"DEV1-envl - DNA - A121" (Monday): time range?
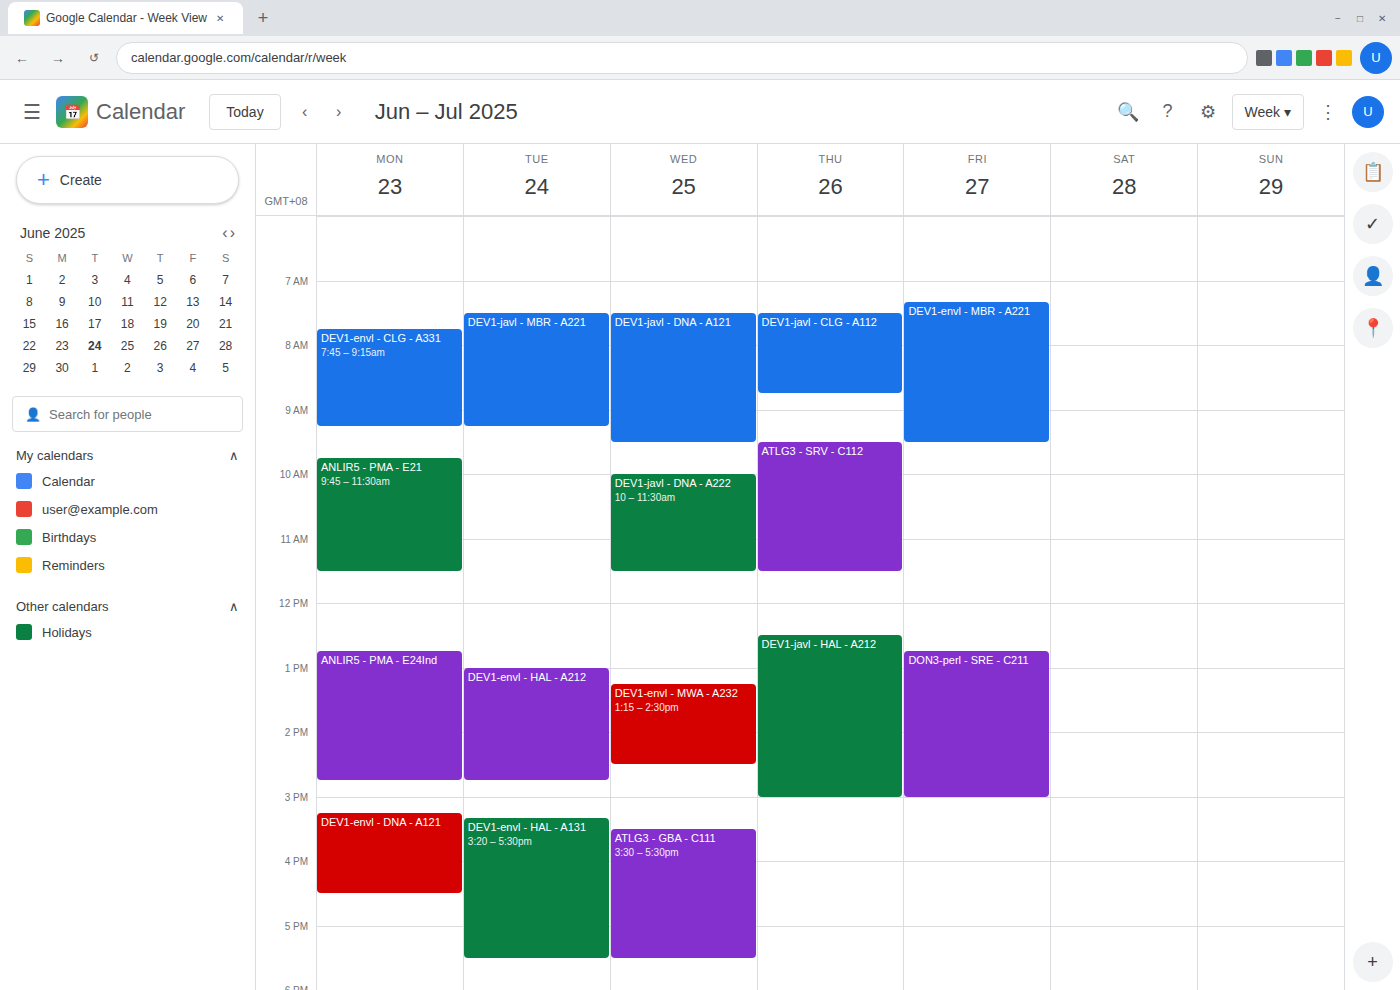
3:15 PM to 4:30 PM